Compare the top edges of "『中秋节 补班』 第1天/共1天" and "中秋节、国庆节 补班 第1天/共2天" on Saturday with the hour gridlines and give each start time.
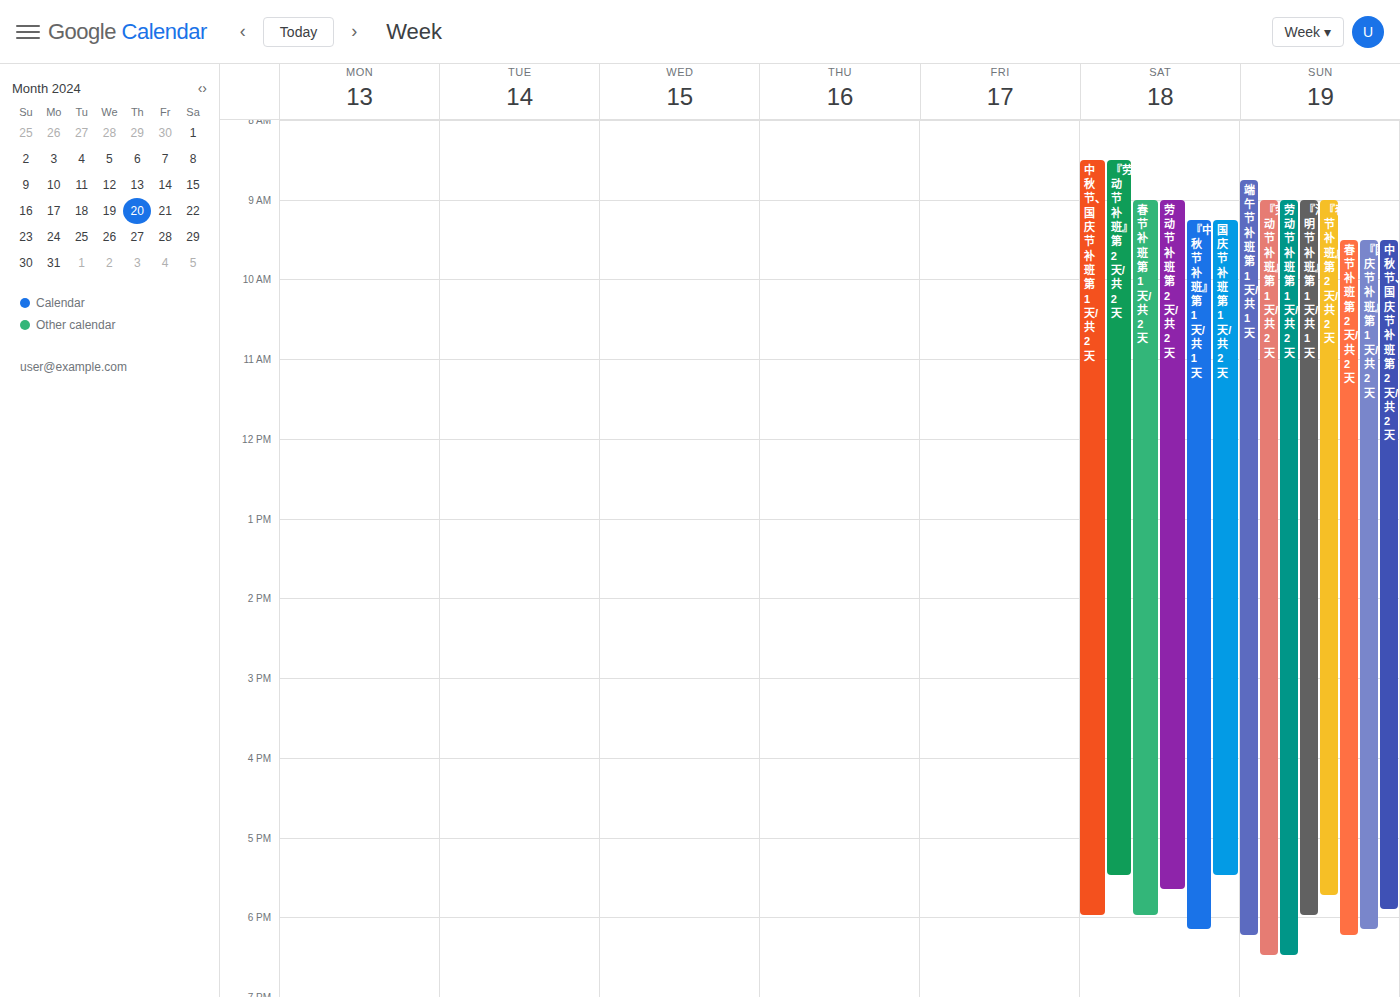
"『中秋节 补班』 第1天/共1天": 9:15 AM, neither: a quarter of the way from the 9 AM line to the 10 AM line. "中秋节、国庆节 补班 第1天/共2天": 8:30 AM, halfway between the 8 AM and 9 AM lines.